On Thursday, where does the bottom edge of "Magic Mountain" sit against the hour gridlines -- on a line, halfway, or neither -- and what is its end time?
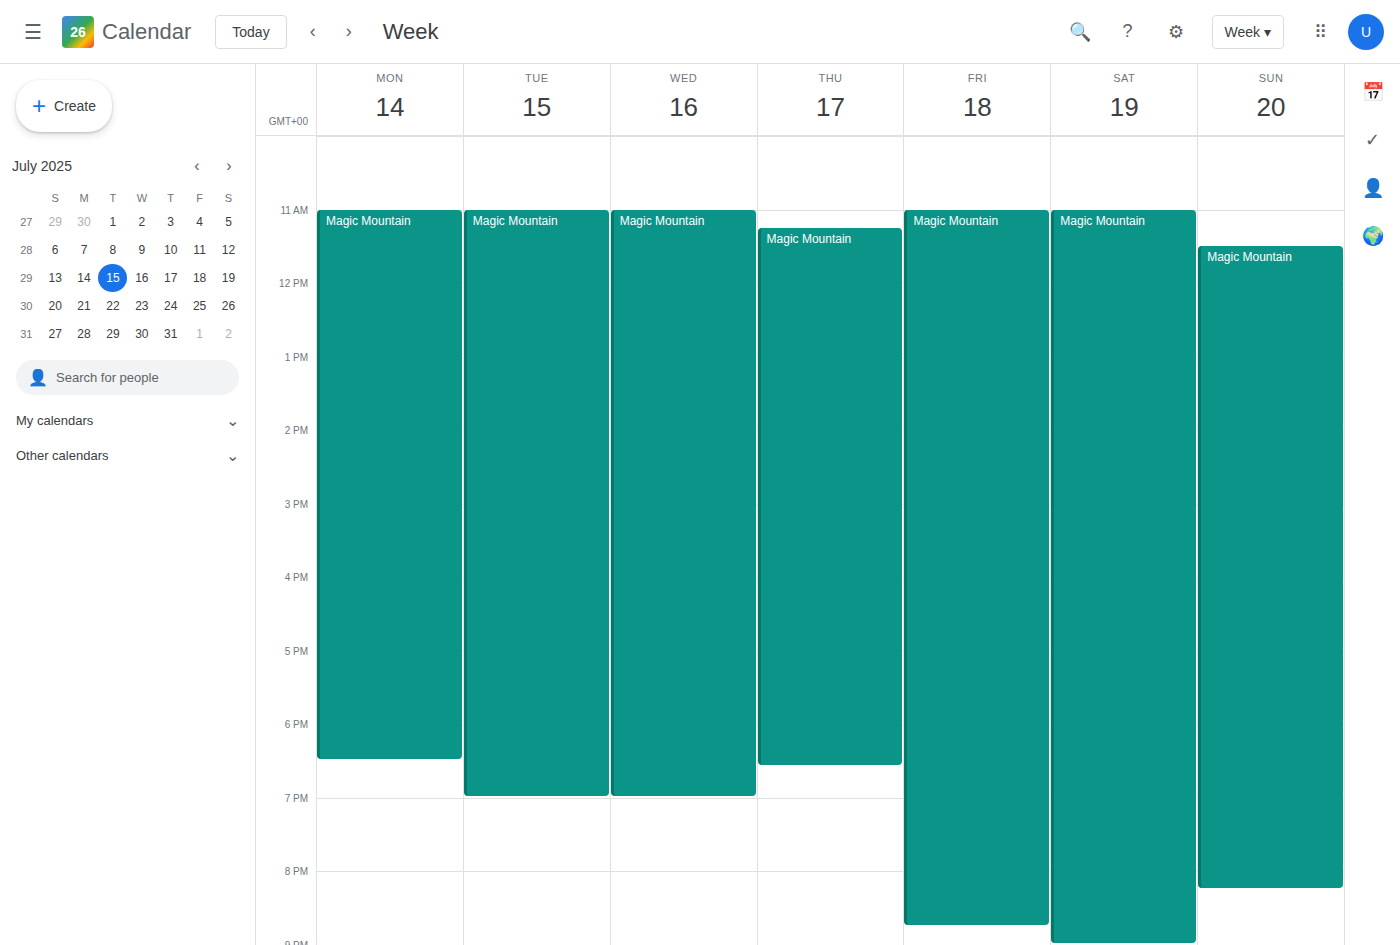
18:35 -- neither: 35 minutes below the 18:00 line and 25 minutes above the 19:00 line.